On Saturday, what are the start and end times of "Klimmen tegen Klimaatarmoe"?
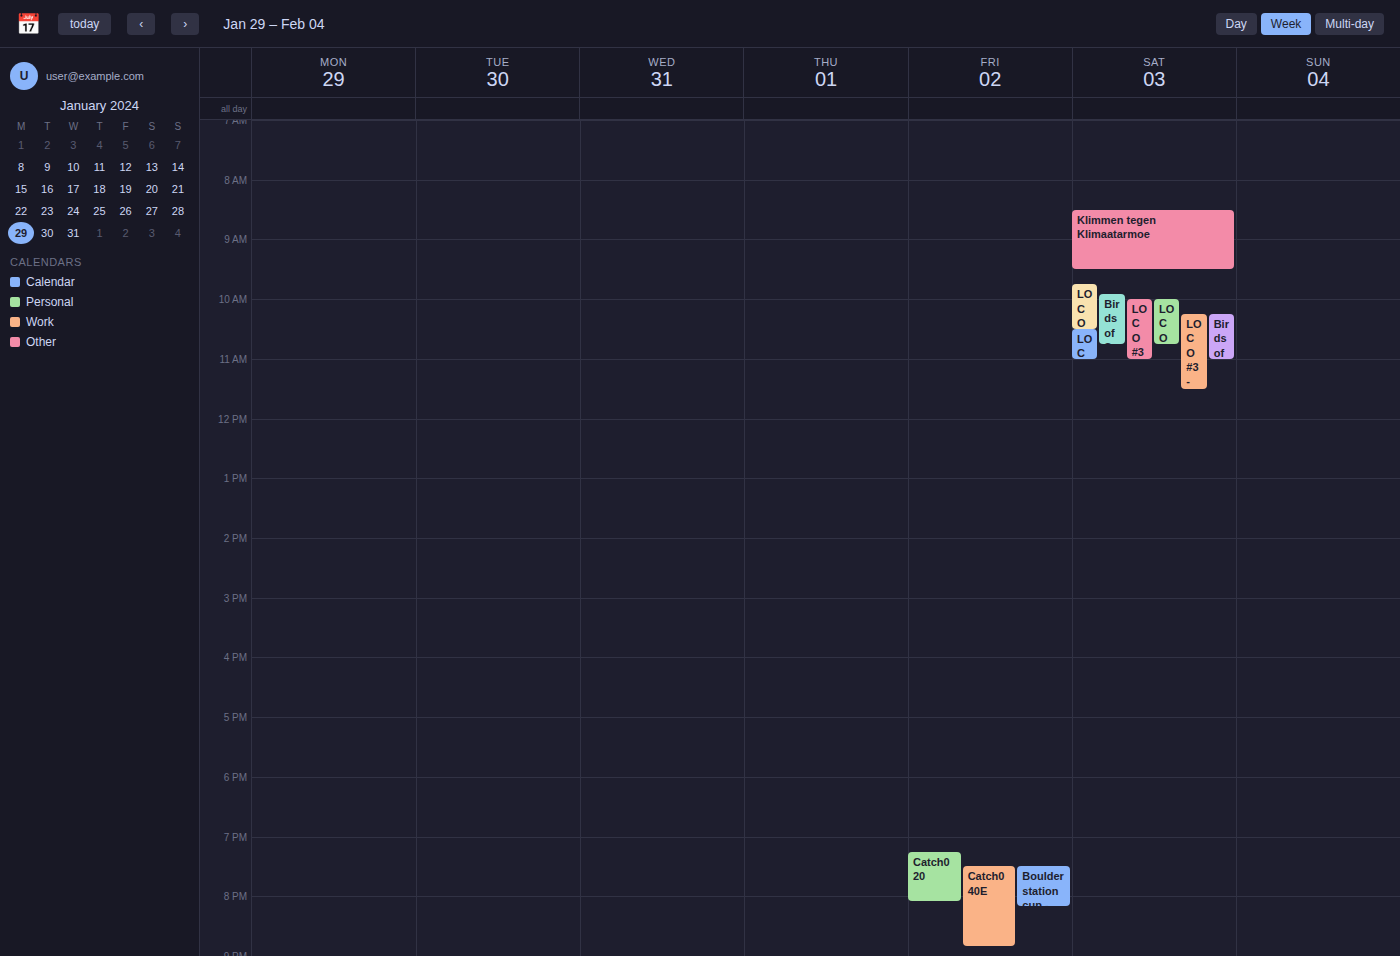
8:30 AM to 9:30 AM